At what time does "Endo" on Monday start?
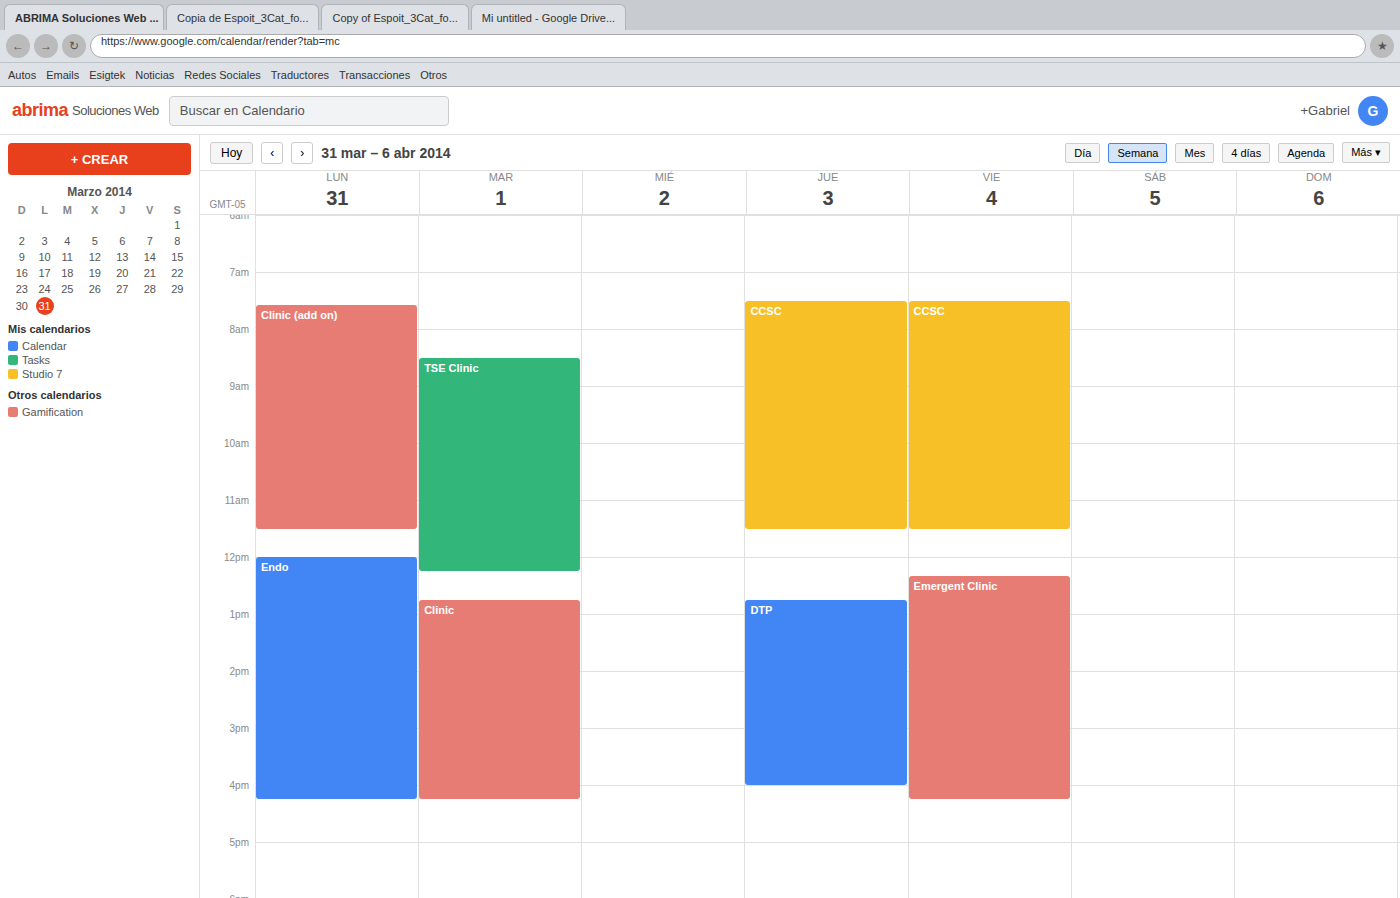
12:00 PM